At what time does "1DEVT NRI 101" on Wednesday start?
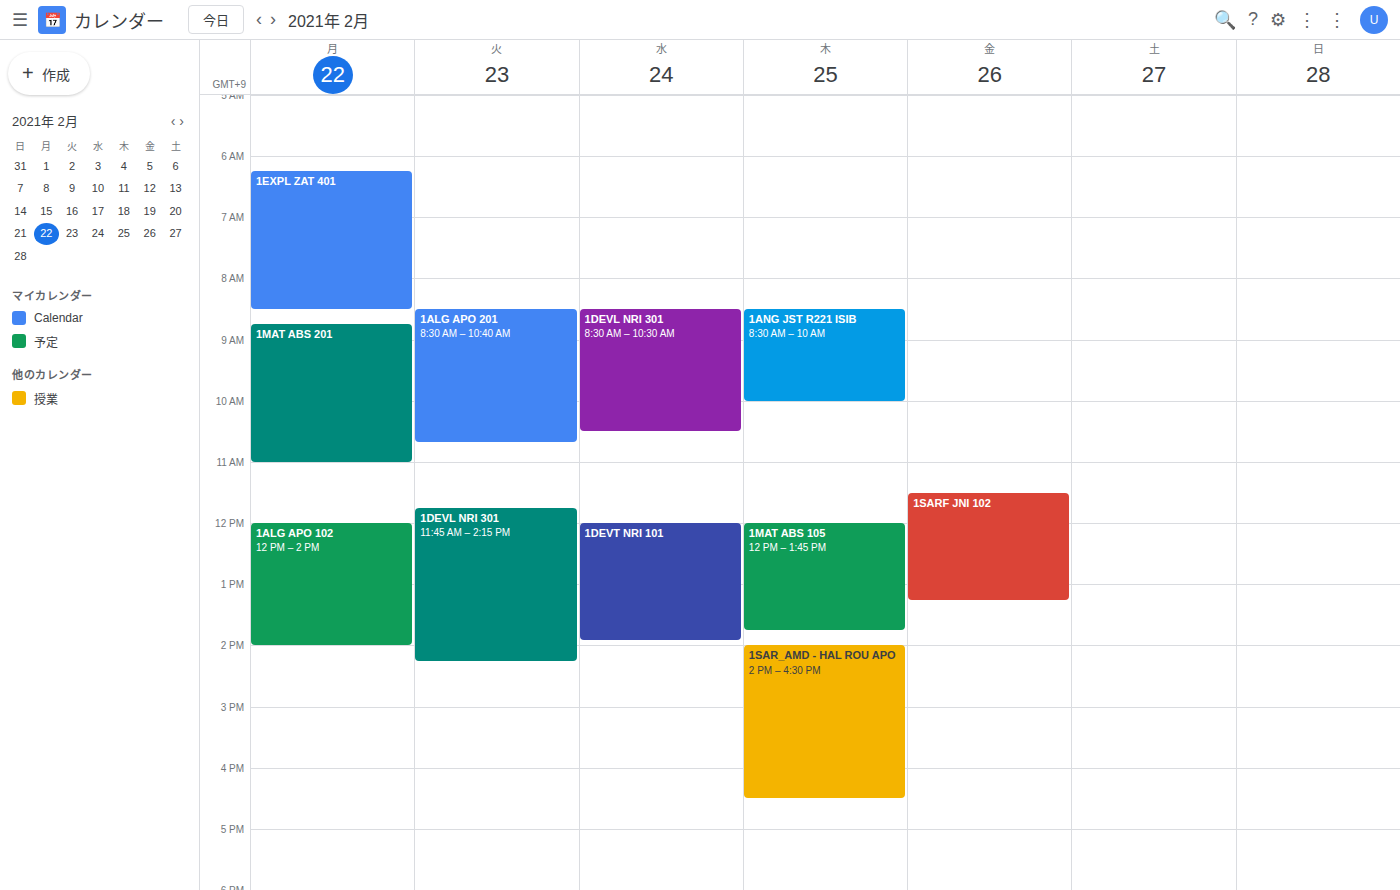
12:00 PM